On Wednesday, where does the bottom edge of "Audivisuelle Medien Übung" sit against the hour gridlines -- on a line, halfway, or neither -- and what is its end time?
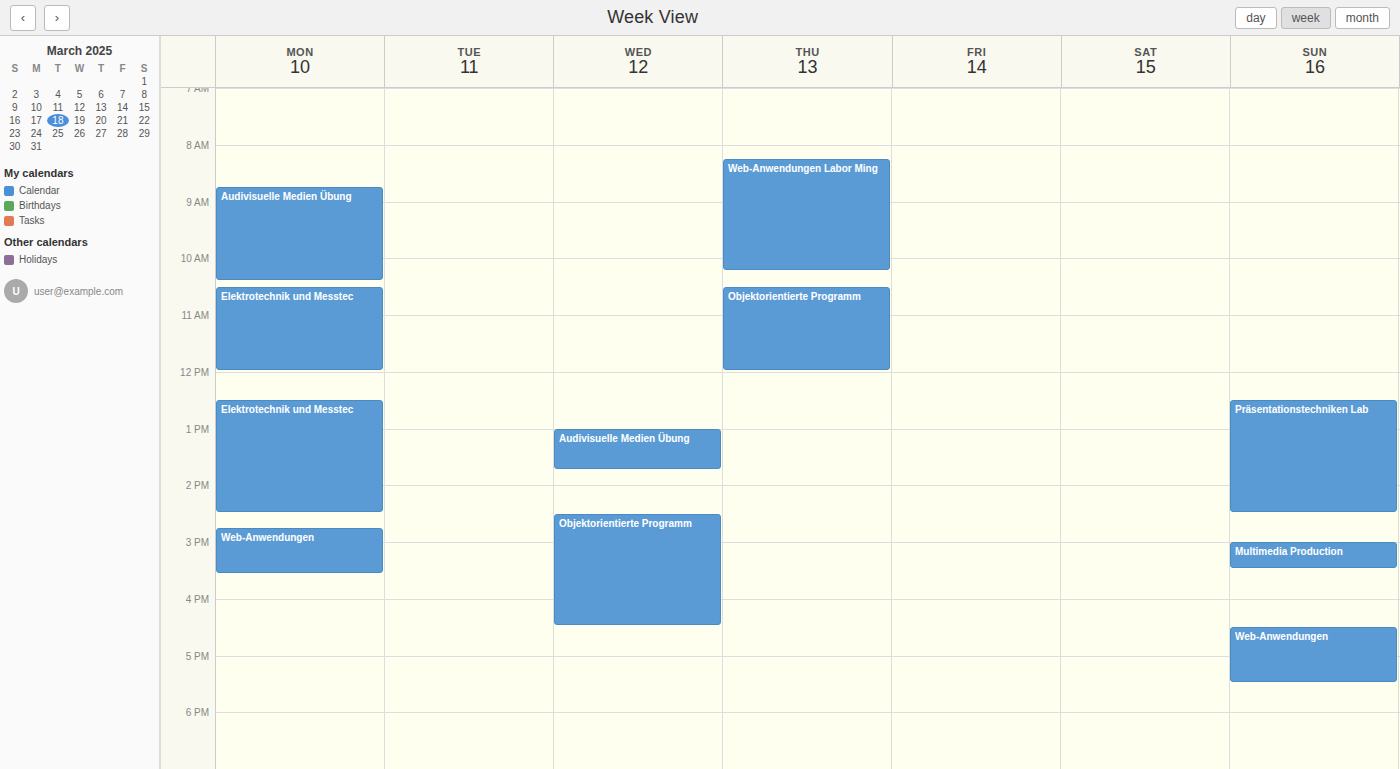
1:45 PM -- neither: three quarters of the way from the 1 PM line to the 2 PM line.